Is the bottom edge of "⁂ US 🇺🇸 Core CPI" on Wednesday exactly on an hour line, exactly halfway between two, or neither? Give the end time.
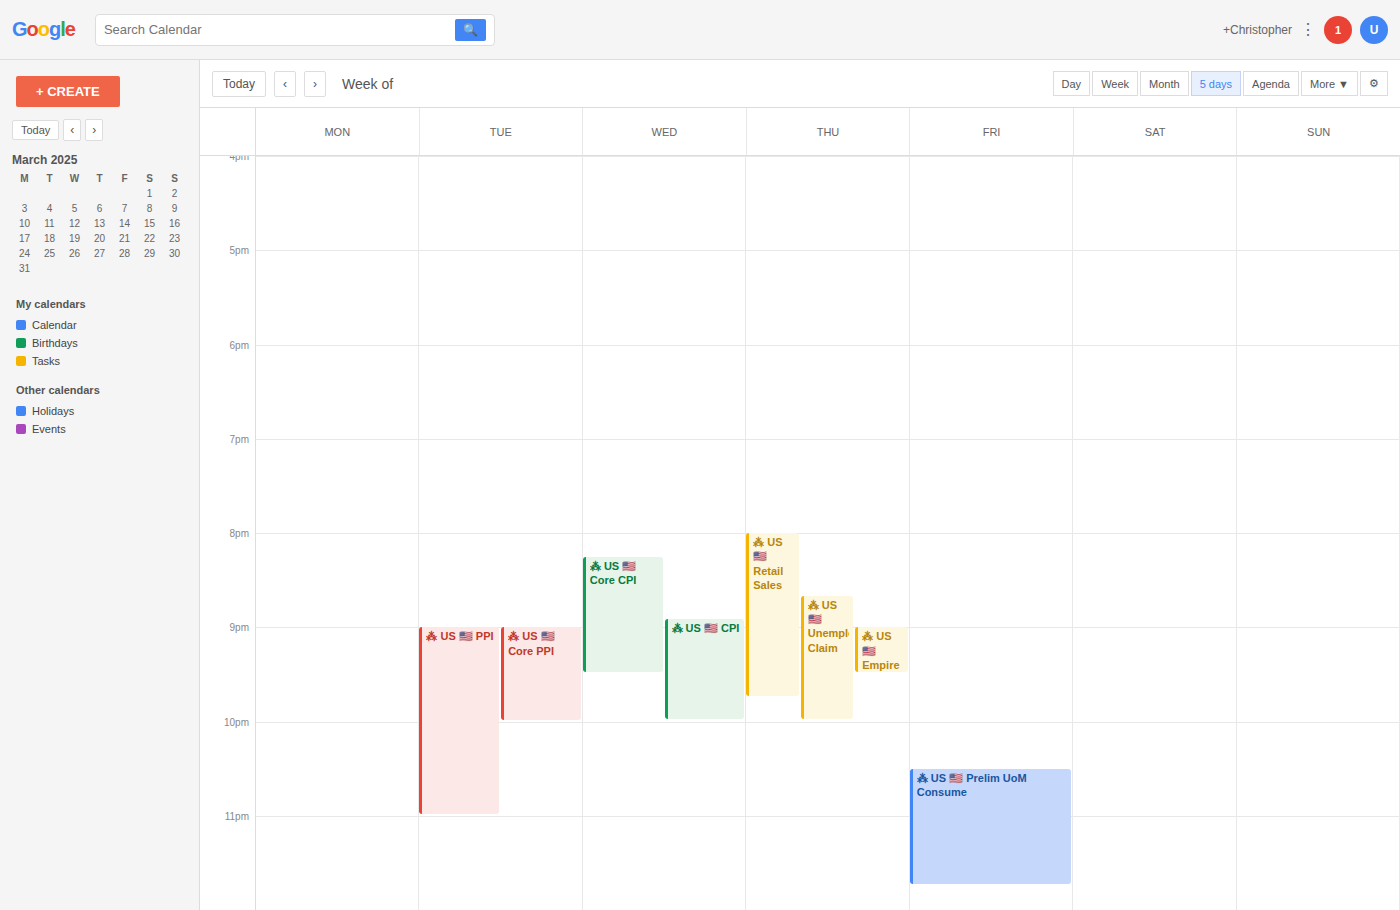
9:30 PM -- halfway between the 9 PM and 10 PM lines.